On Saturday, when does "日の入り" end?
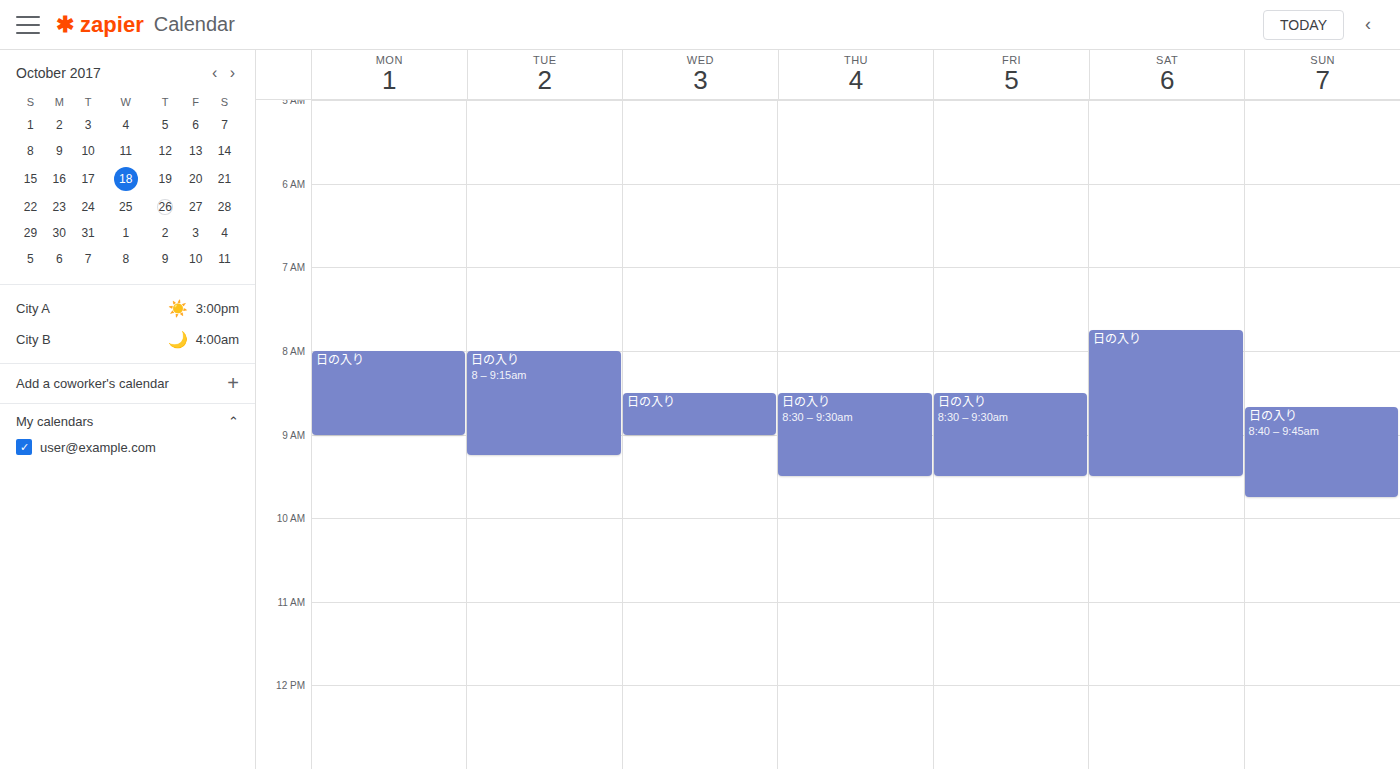
9:30 AM